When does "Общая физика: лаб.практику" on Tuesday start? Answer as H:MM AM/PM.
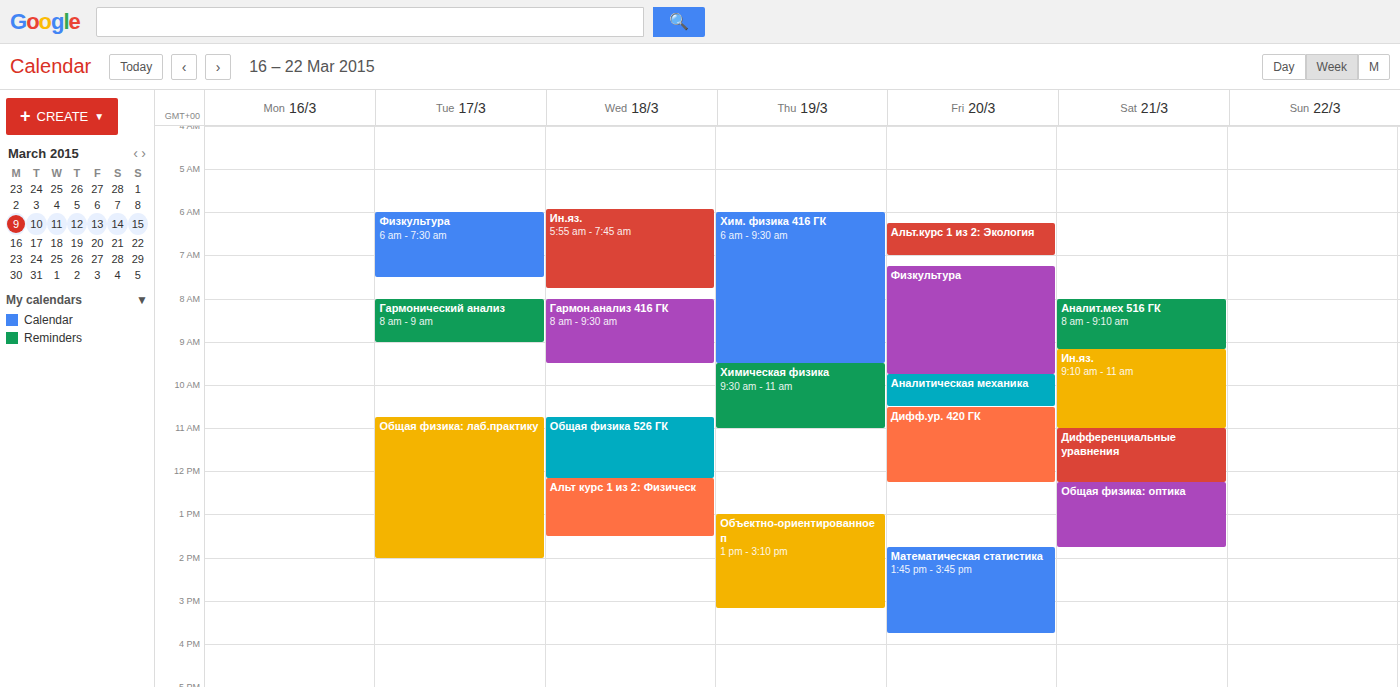
10:45 AM